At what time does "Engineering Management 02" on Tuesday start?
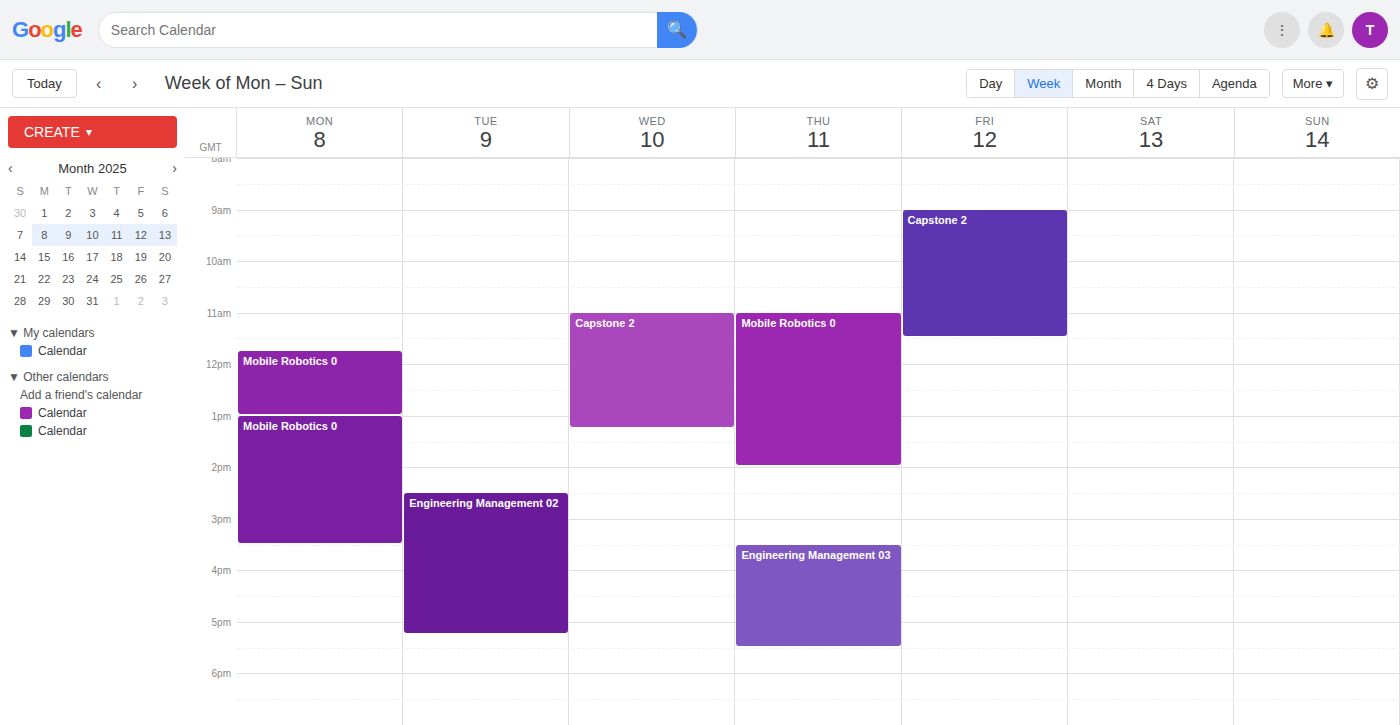
2:30 PM